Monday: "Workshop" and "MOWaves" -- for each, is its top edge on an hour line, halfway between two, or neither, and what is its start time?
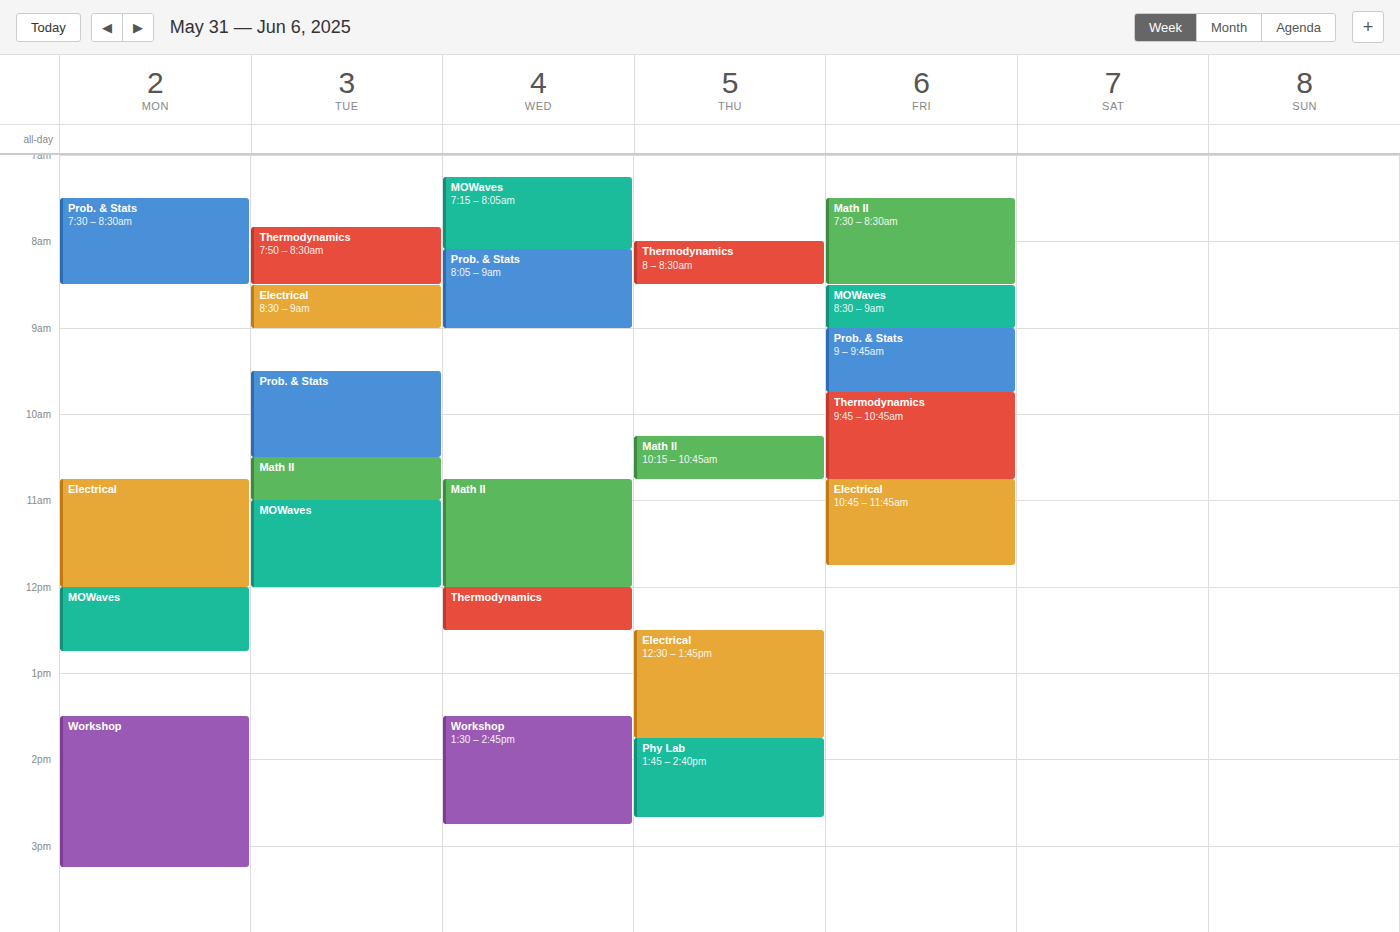
"Workshop": 1:30 PM, halfway between the 1 PM and 2 PM lines. "MOWaves": 12:00 PM, exactly on the 12 PM line.